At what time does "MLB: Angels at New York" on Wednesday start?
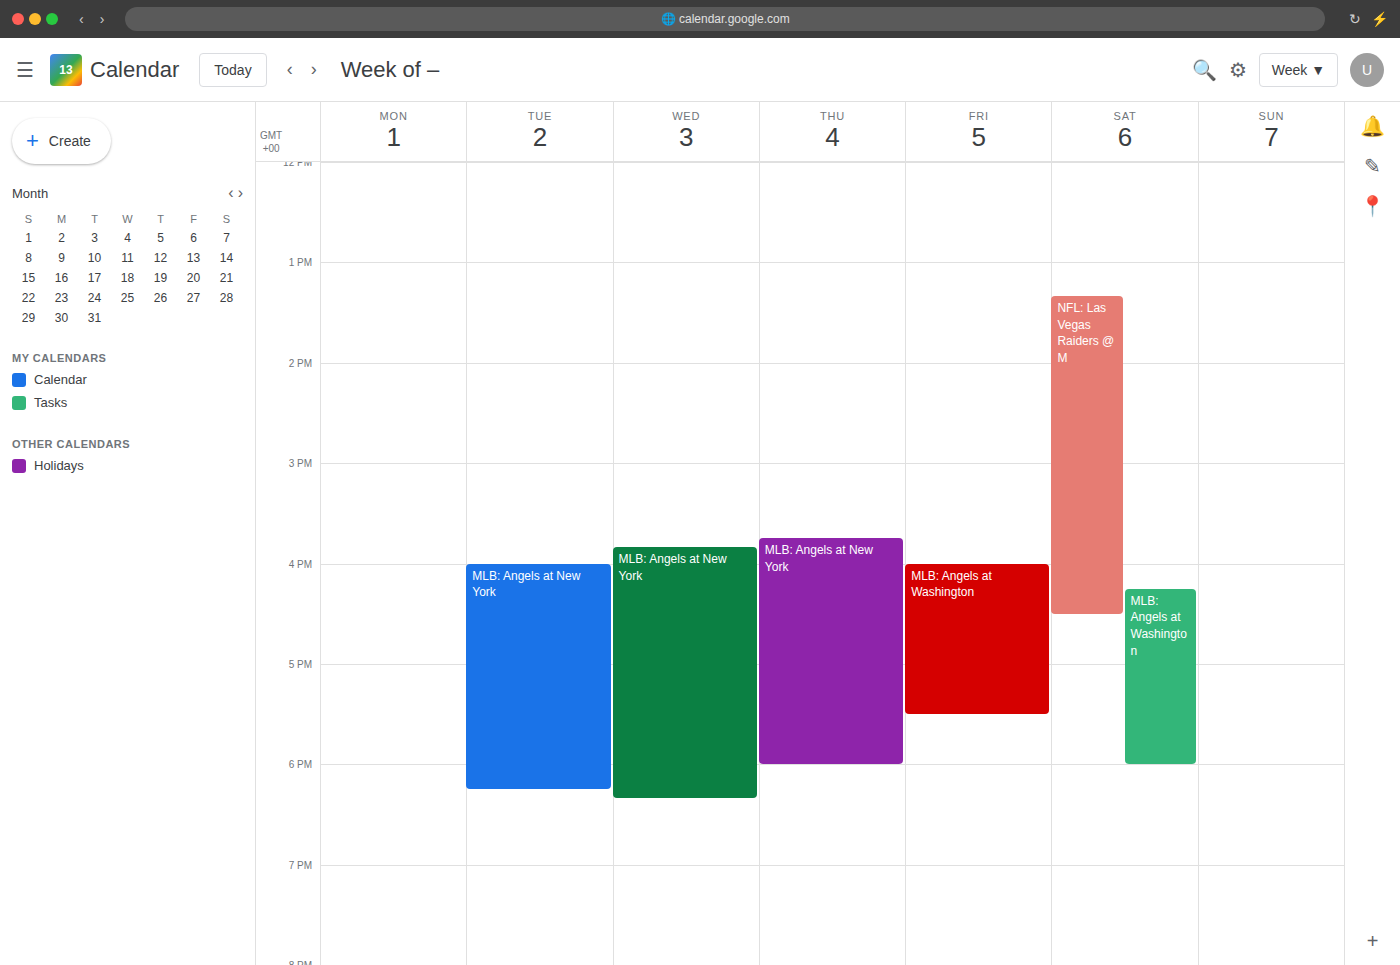
3:50 PM